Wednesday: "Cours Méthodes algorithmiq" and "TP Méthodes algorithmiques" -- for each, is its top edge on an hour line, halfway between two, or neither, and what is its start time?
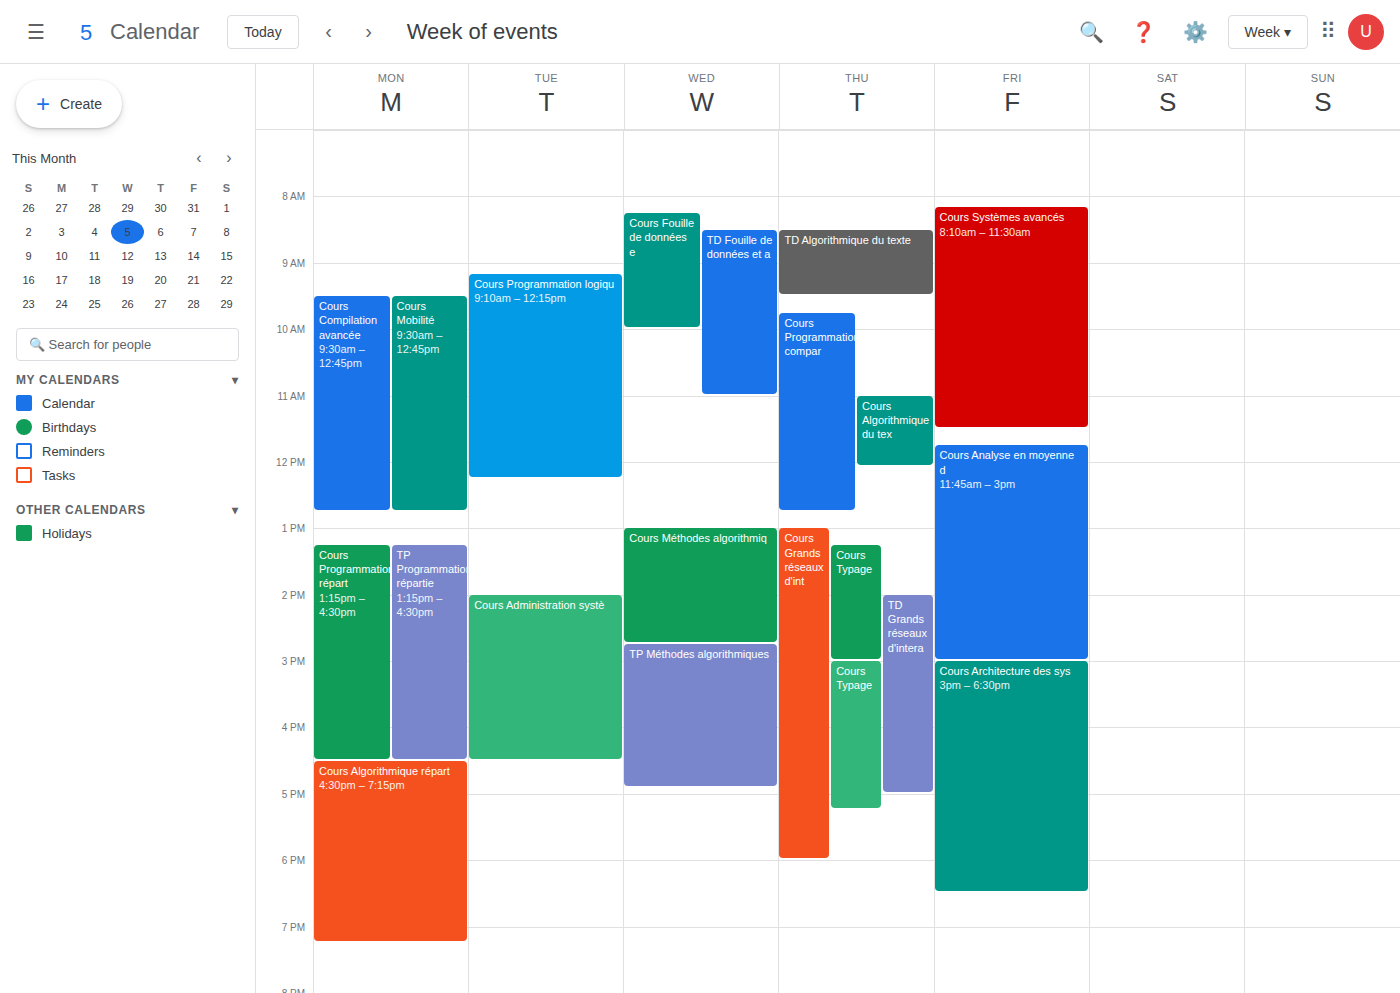
"Cours Méthodes algorithmiq": 13:00, exactly on the 13:00 line. "TP Méthodes algorithmiques": 14:45, neither: three quarters of the way from the 14:00 line to the 15:00 line.